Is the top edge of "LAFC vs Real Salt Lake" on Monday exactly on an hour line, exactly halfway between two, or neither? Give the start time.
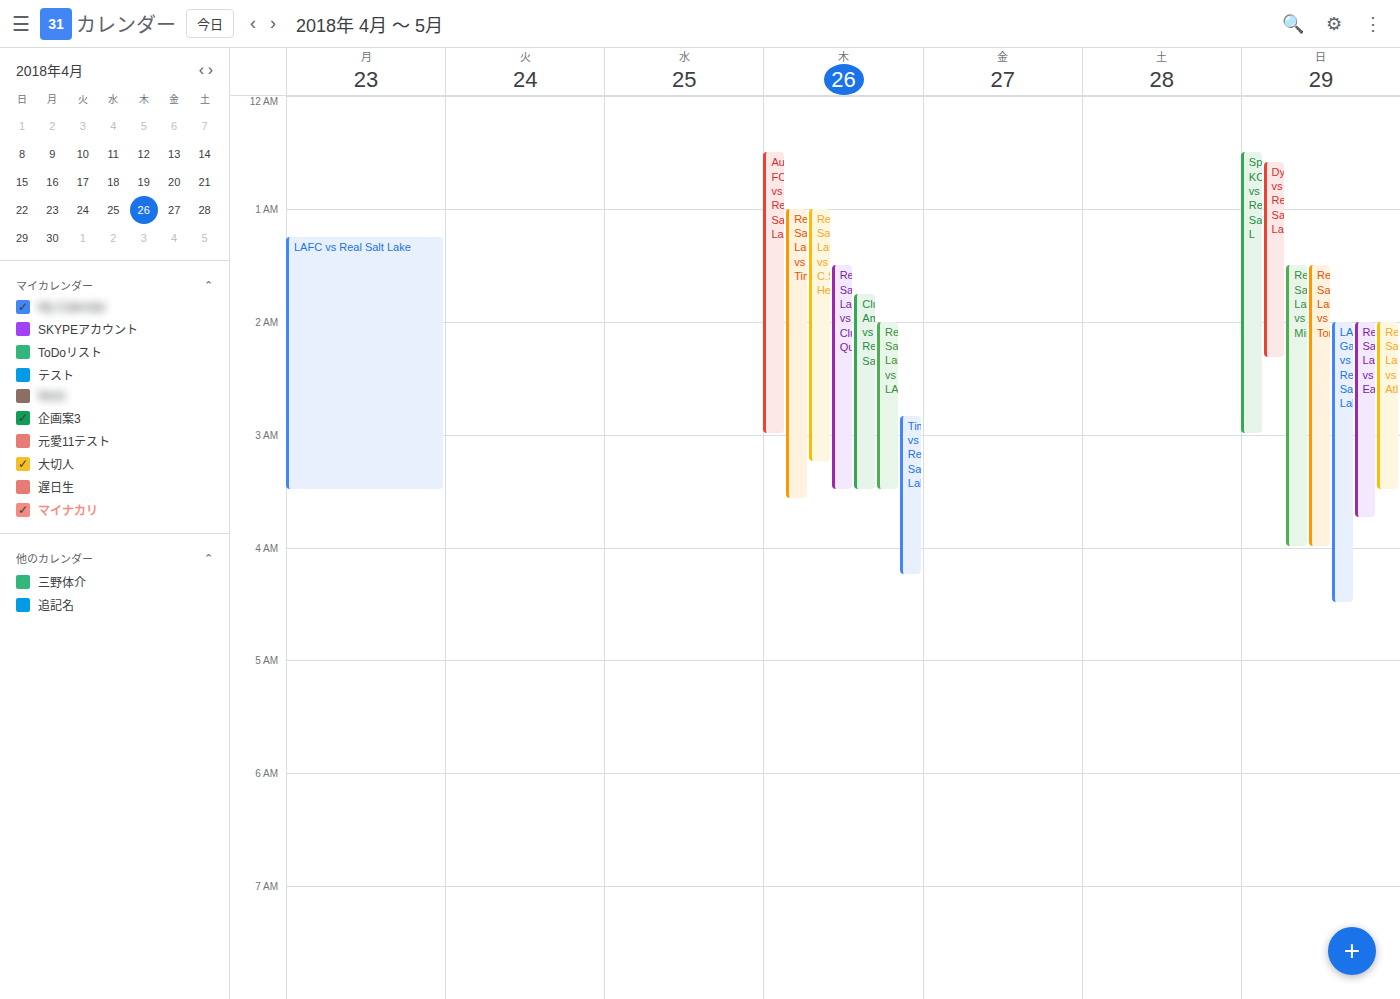
1:15 AM -- neither: a quarter of the way from the 1 AM line to the 2 AM line.